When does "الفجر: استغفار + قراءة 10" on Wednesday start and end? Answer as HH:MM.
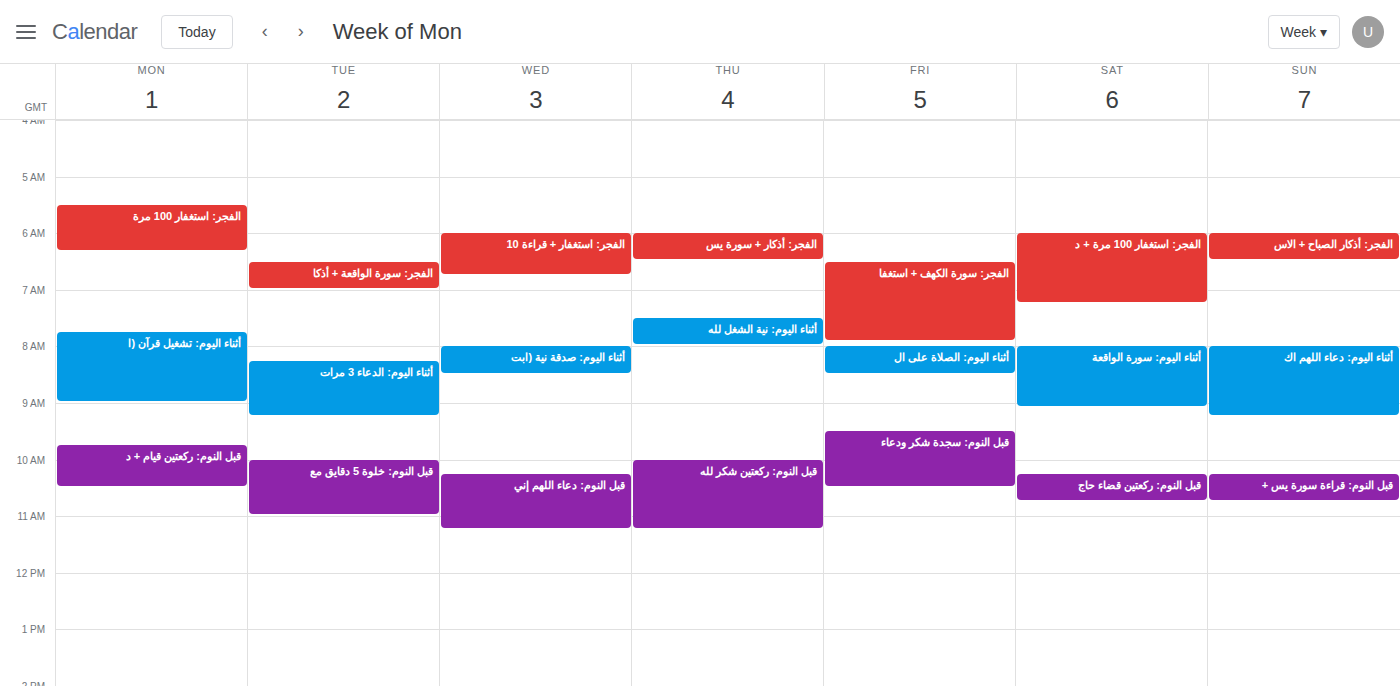
06:00 to 06:45